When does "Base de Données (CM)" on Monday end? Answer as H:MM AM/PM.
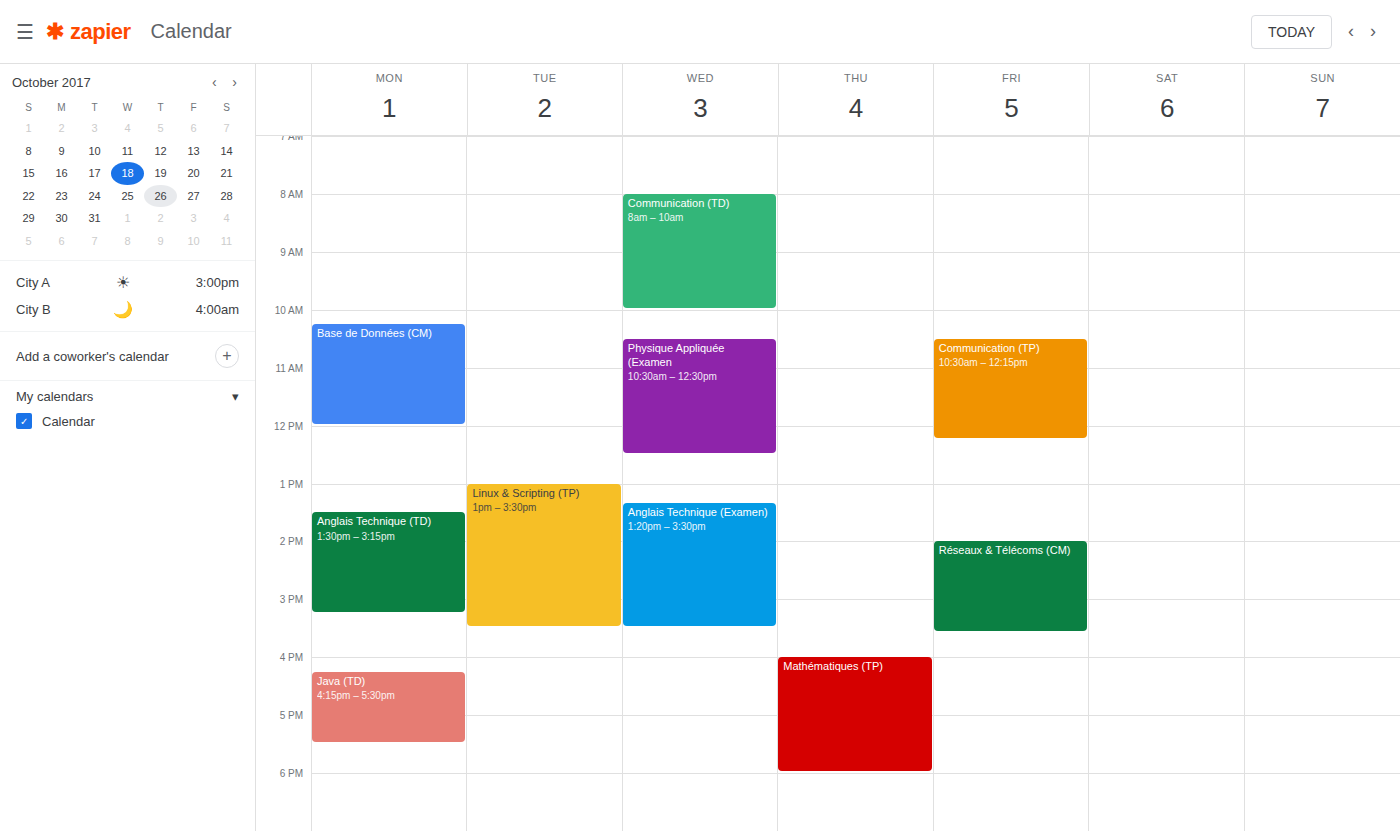
12:00 PM